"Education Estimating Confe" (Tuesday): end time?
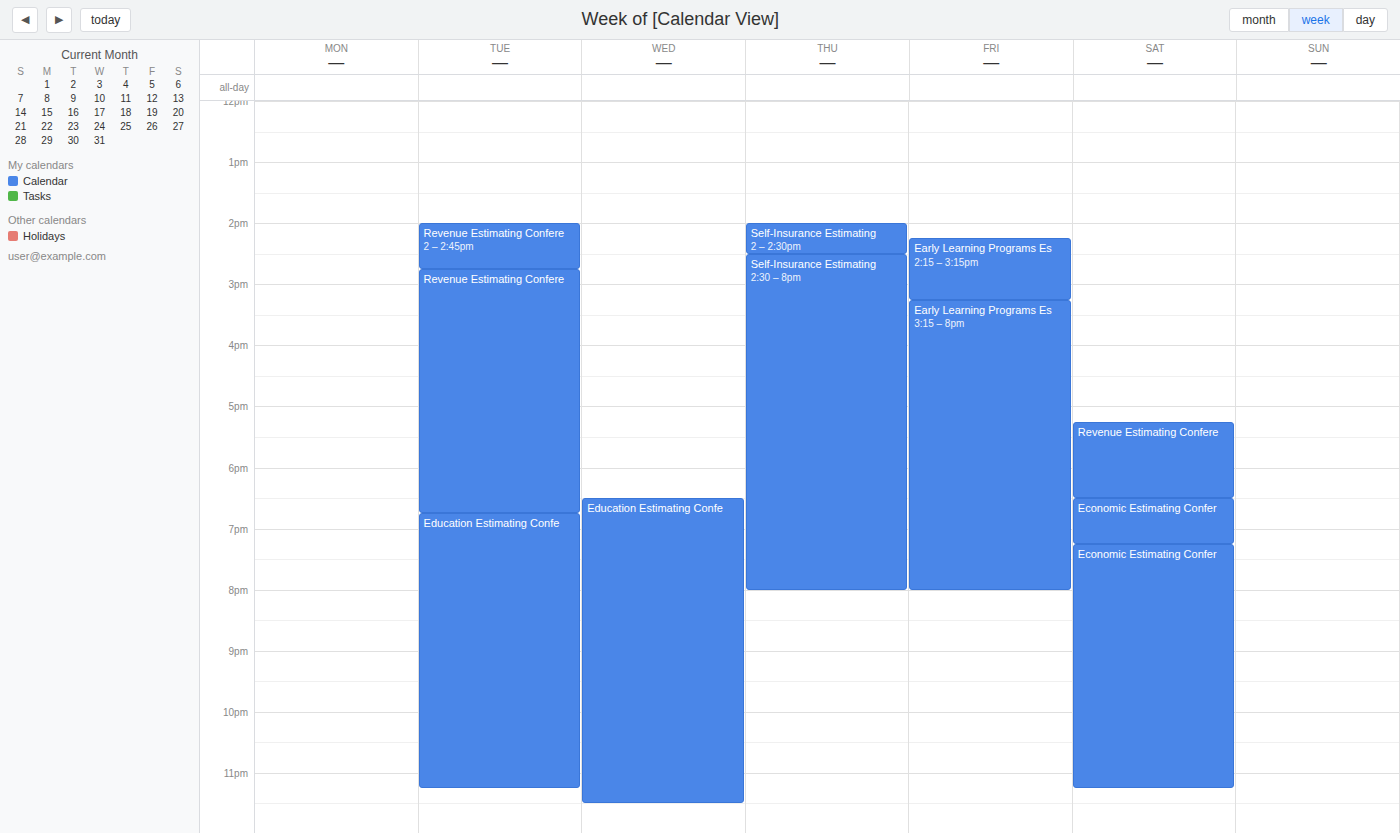
11:15 PM